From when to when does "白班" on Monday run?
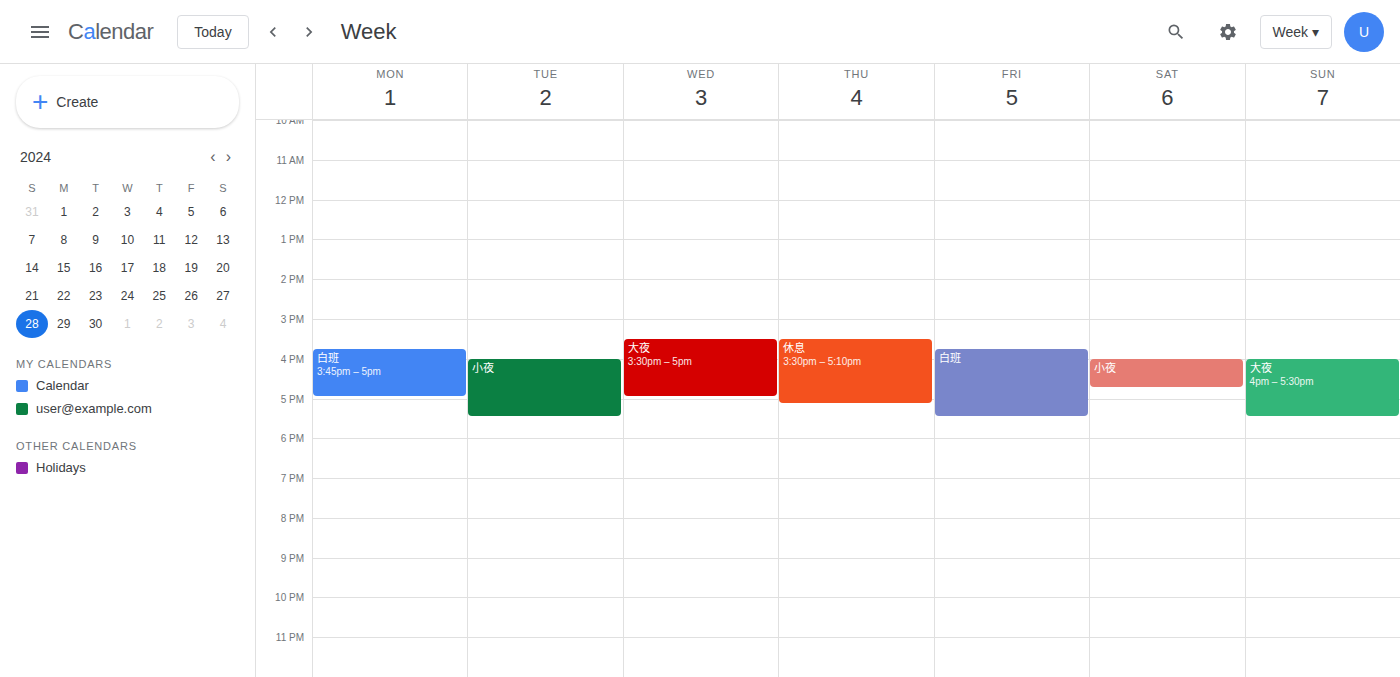
15:45 to 17:00